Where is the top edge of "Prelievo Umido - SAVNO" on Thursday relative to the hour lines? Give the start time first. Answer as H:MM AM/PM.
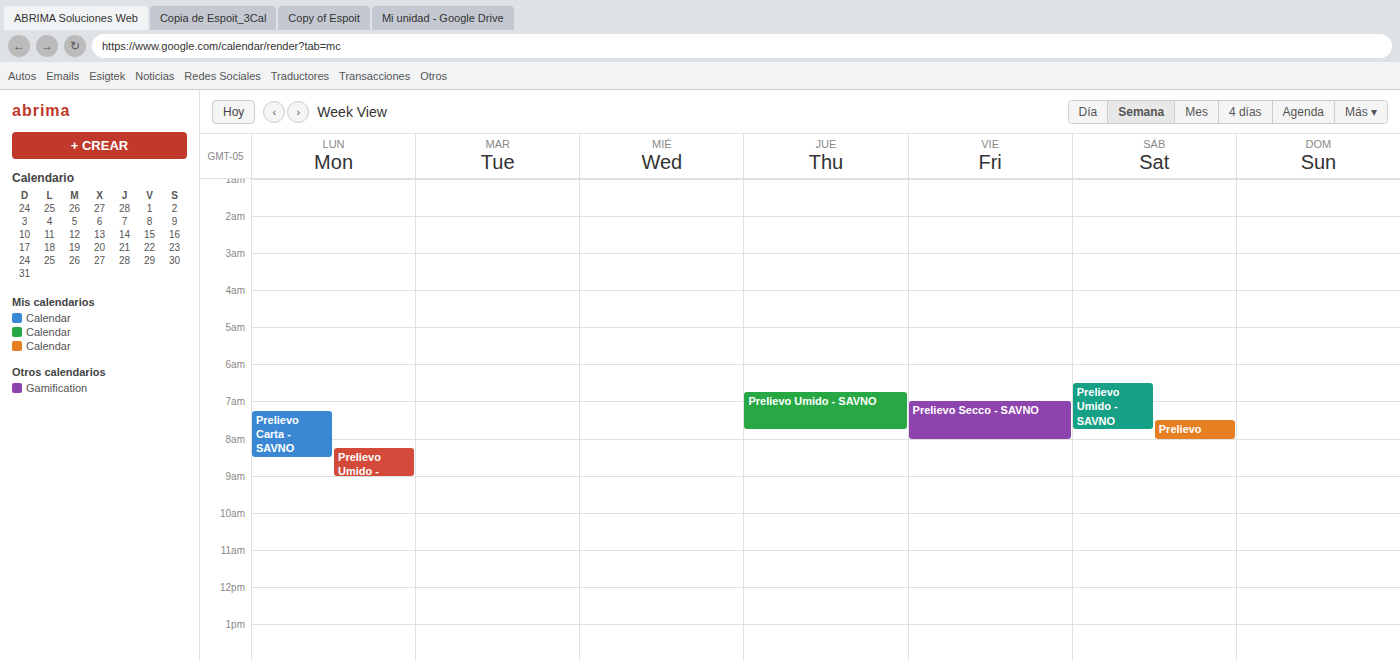
6:45 AM -- neither: three quarters of the way from the 6 AM line to the 7 AM line.